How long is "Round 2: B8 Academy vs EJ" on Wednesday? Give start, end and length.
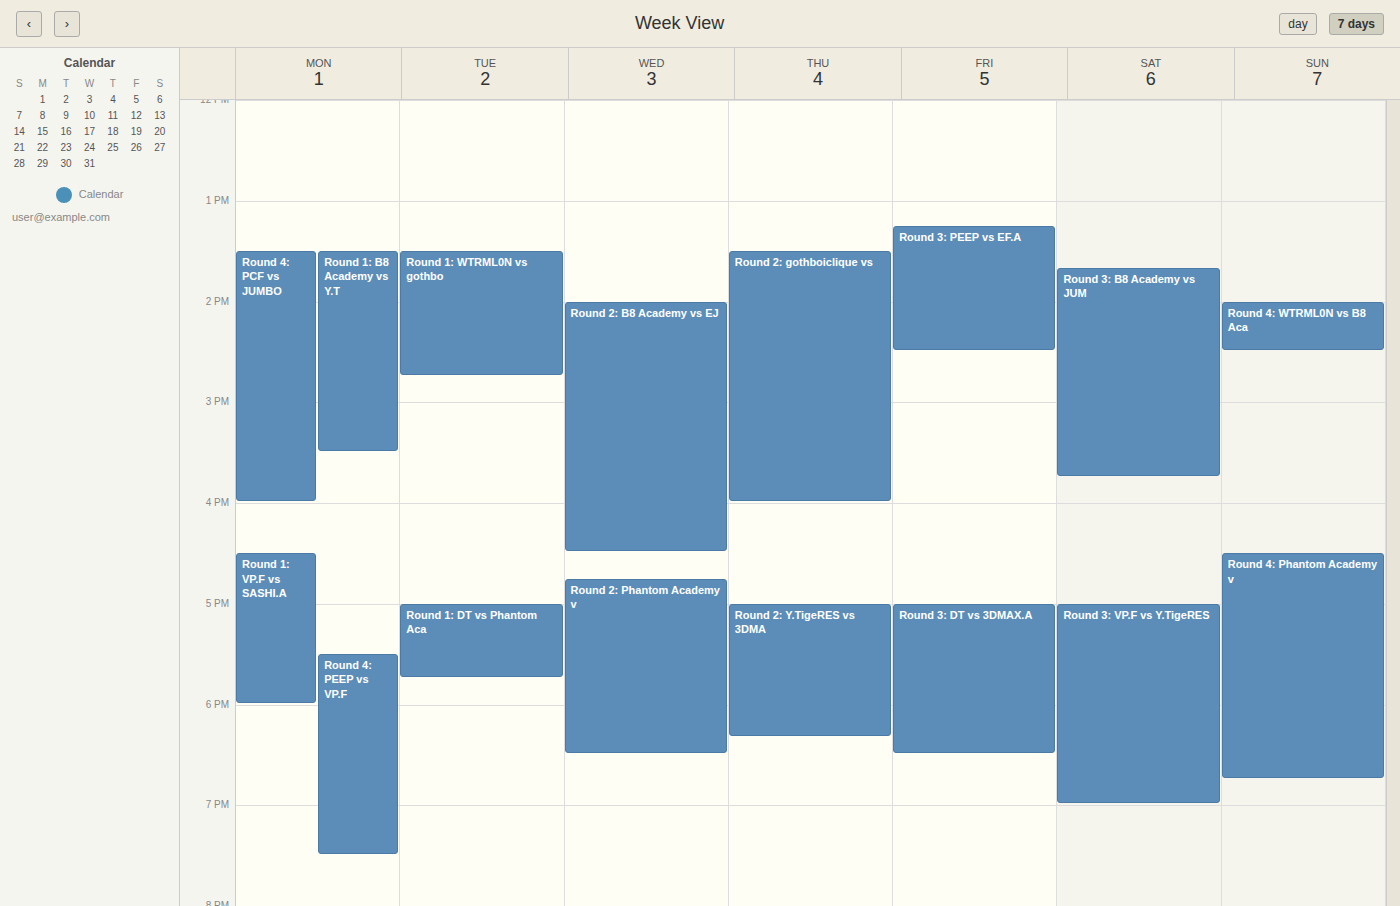
2:00 PM to 4:30 PM, 2 hours 30 minutes